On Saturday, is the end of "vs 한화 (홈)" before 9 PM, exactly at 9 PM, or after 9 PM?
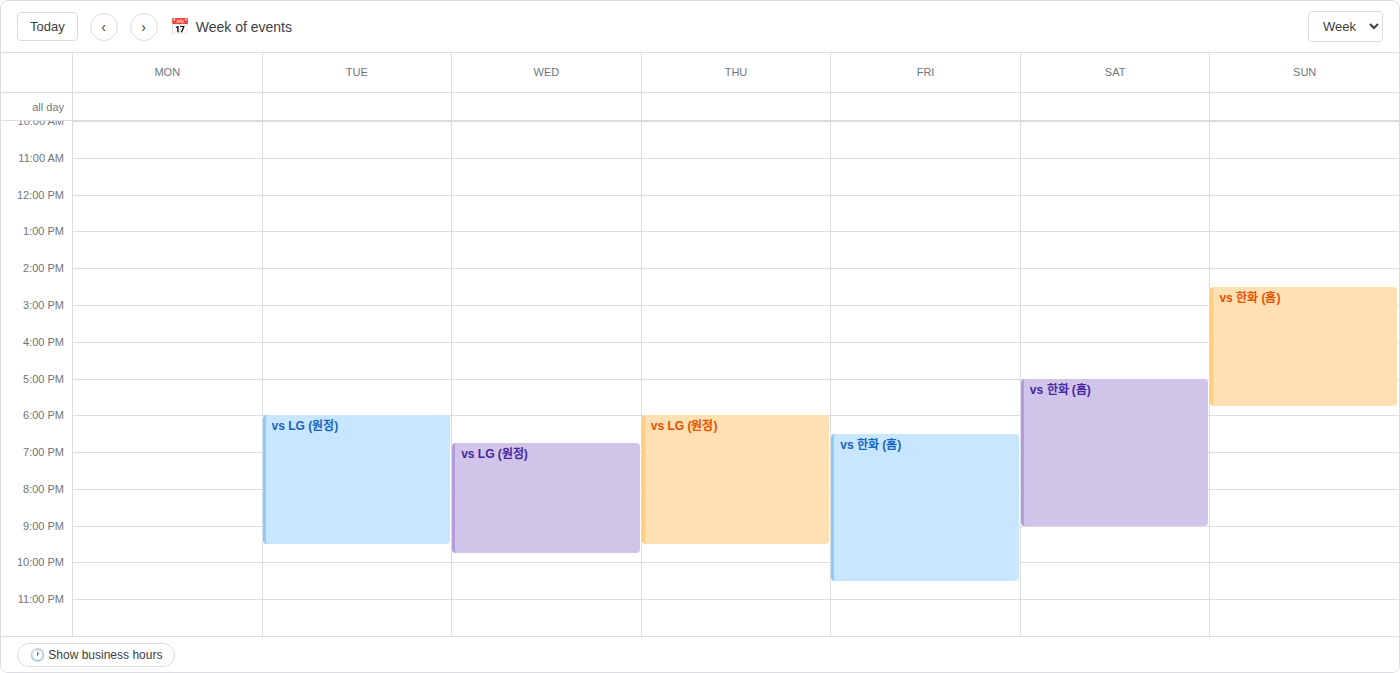
9:00 PM -- exactly at 9 PM, on the 9 PM line.